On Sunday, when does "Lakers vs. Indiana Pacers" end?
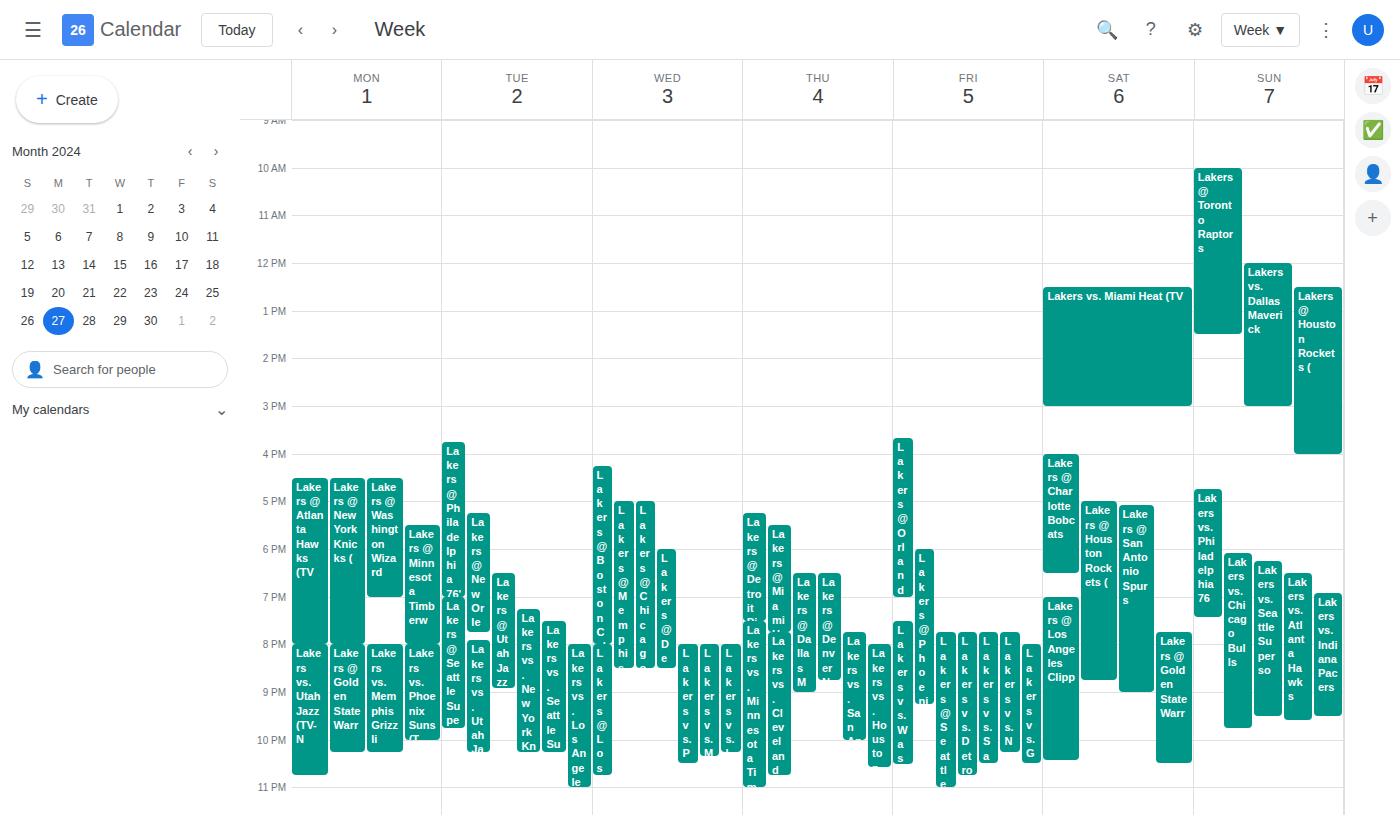
21:30